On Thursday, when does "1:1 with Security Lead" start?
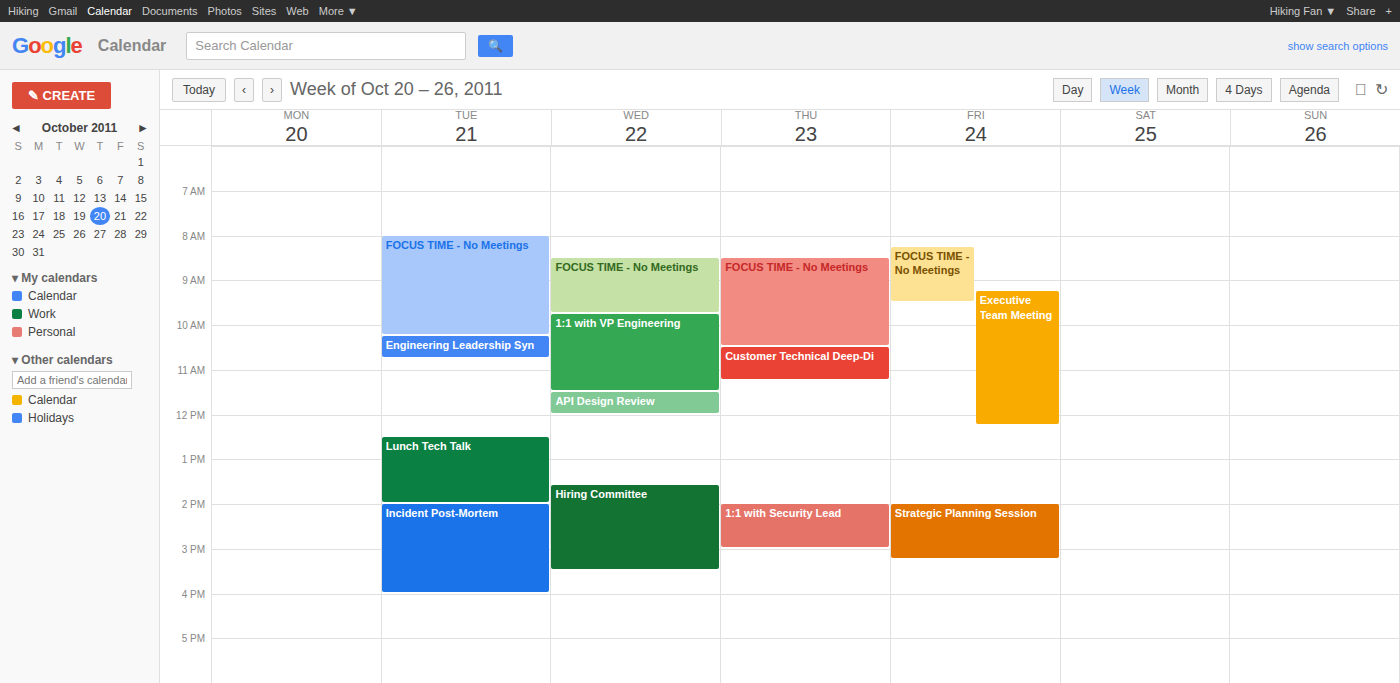
2:00 PM